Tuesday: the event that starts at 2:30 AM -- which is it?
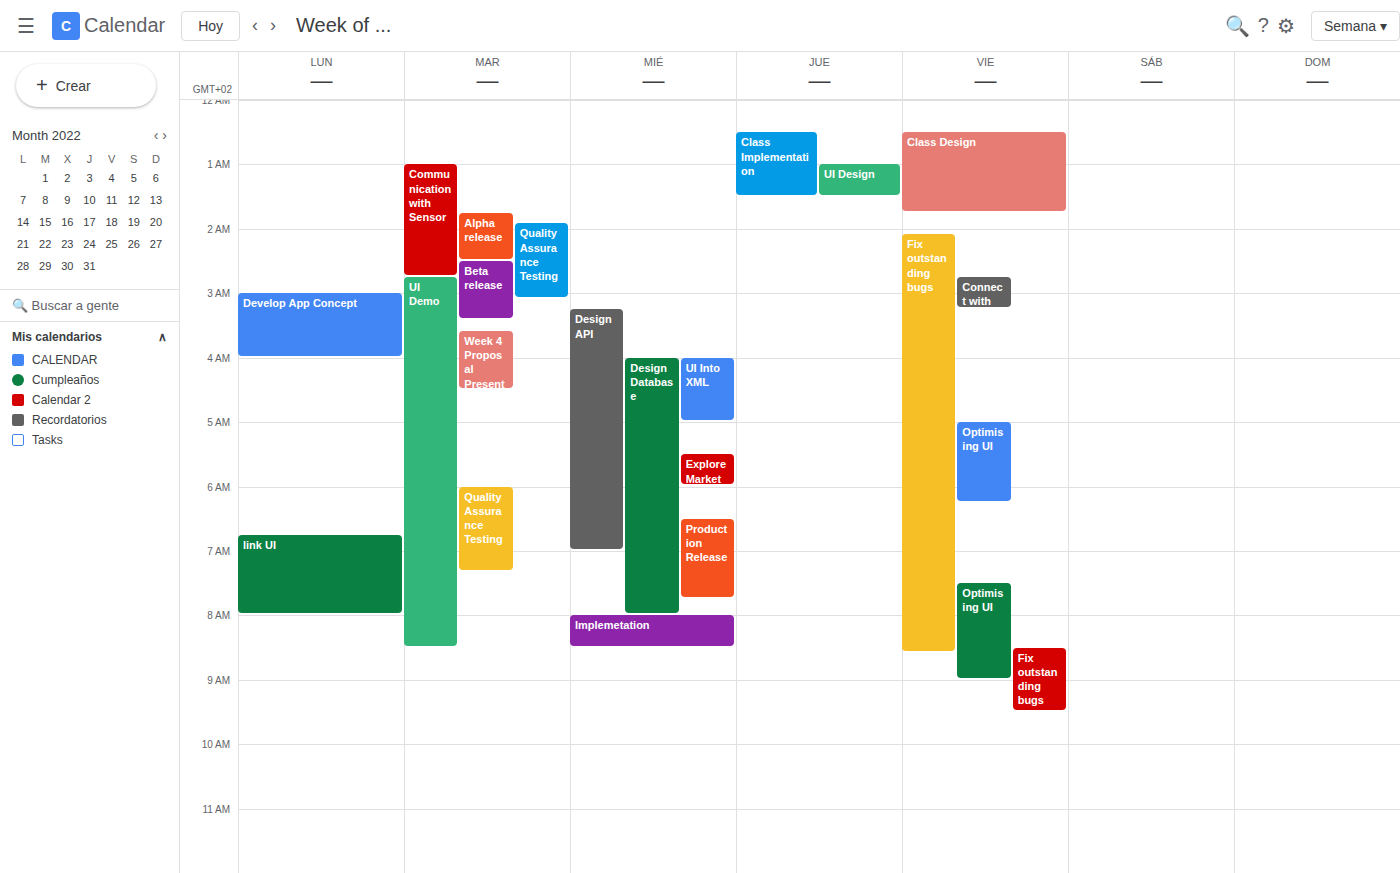
"Beta release"